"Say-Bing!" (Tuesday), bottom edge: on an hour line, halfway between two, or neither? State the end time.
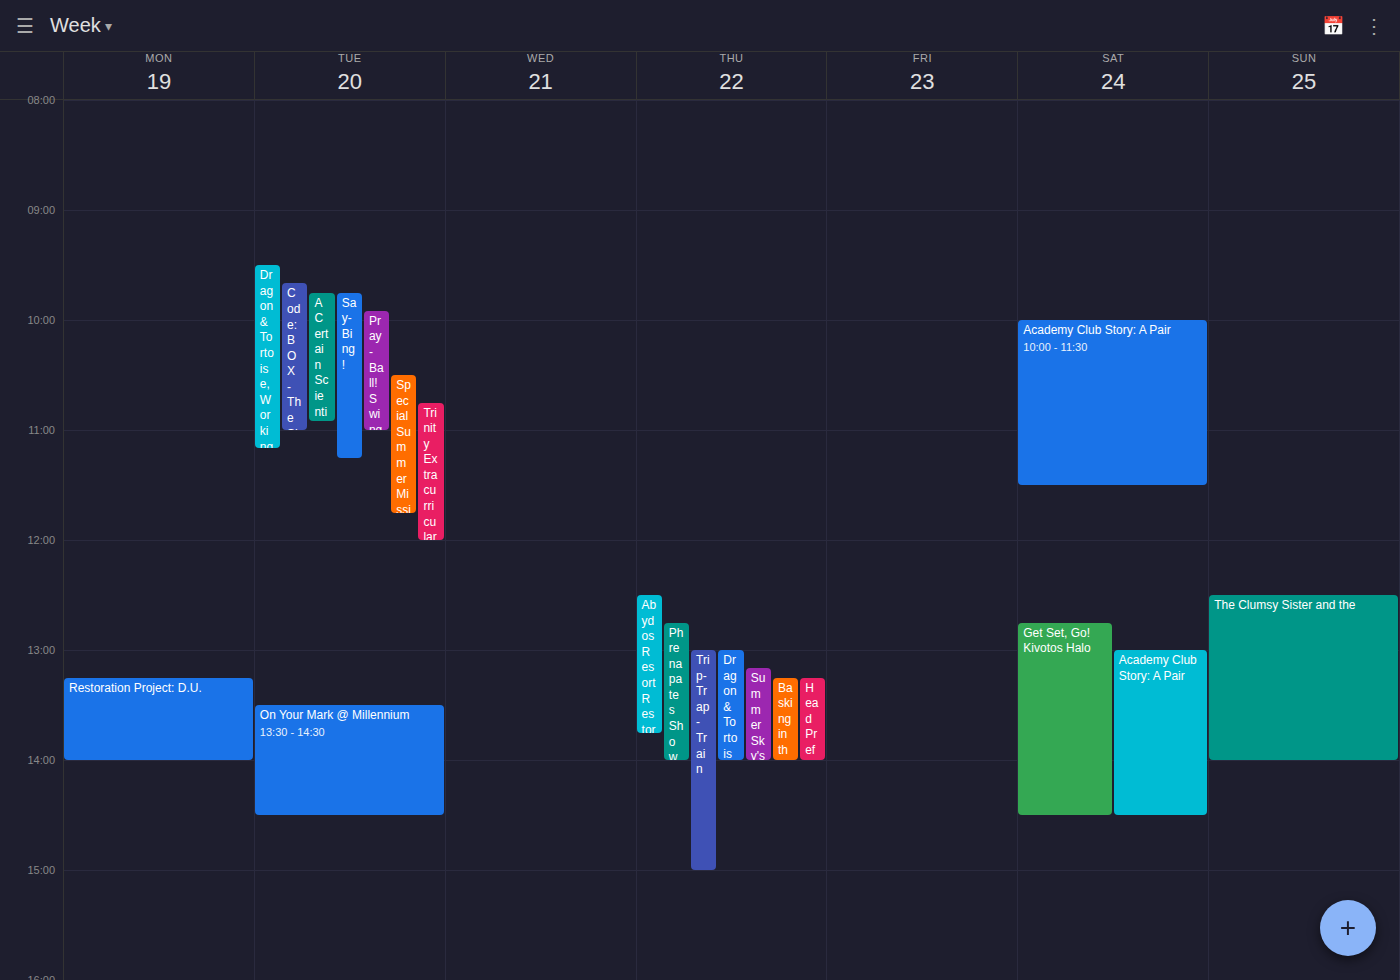
11:15 AM -- neither: a quarter of the way from the 11 AM line to the 12 PM line.